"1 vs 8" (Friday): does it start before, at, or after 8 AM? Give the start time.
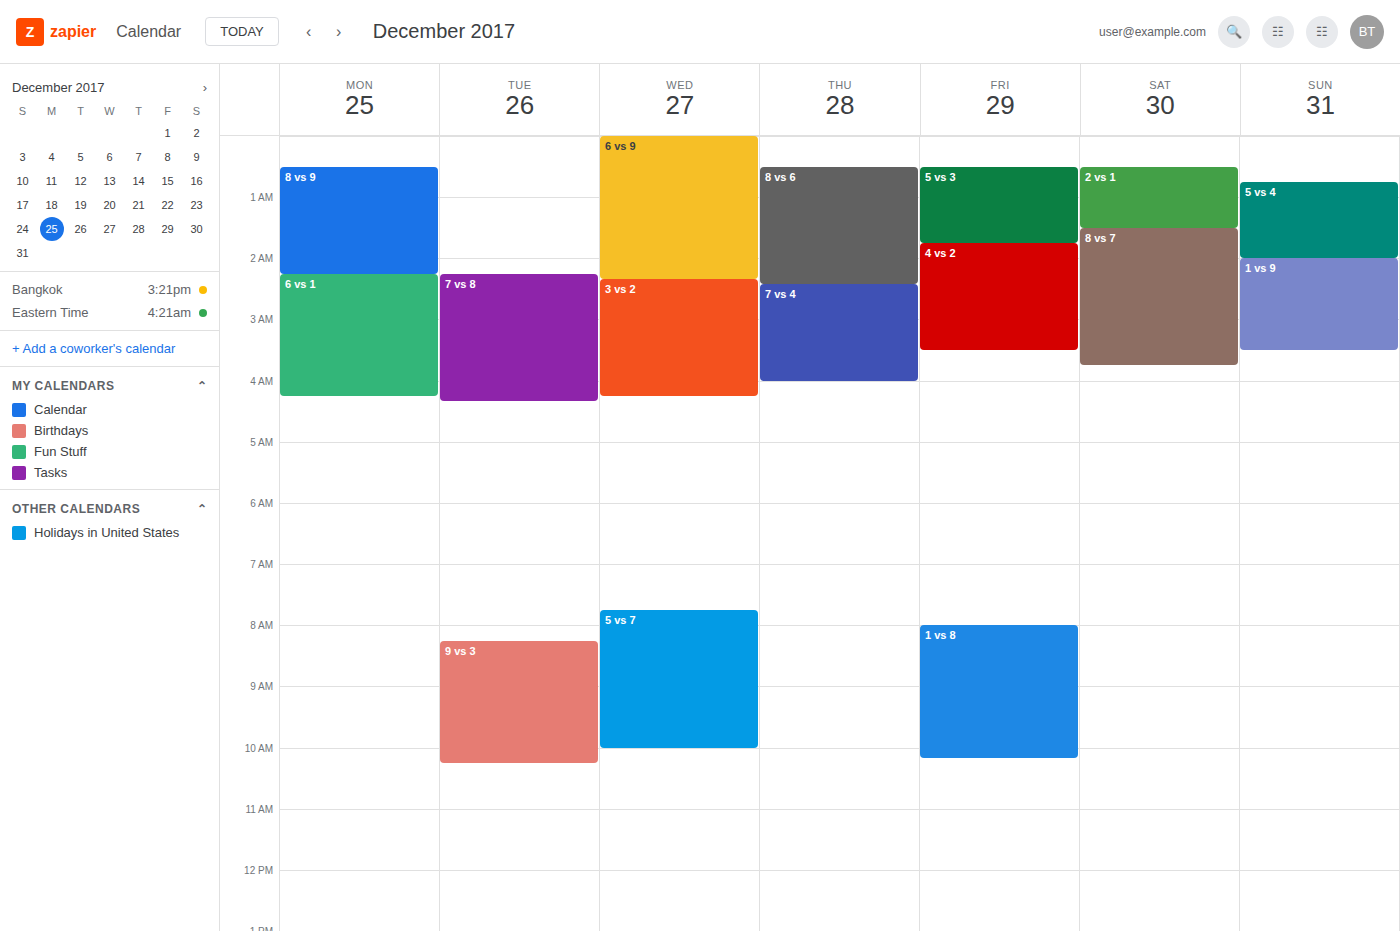
8:00 AM -- exactly at 8 AM, on the 8 AM line.